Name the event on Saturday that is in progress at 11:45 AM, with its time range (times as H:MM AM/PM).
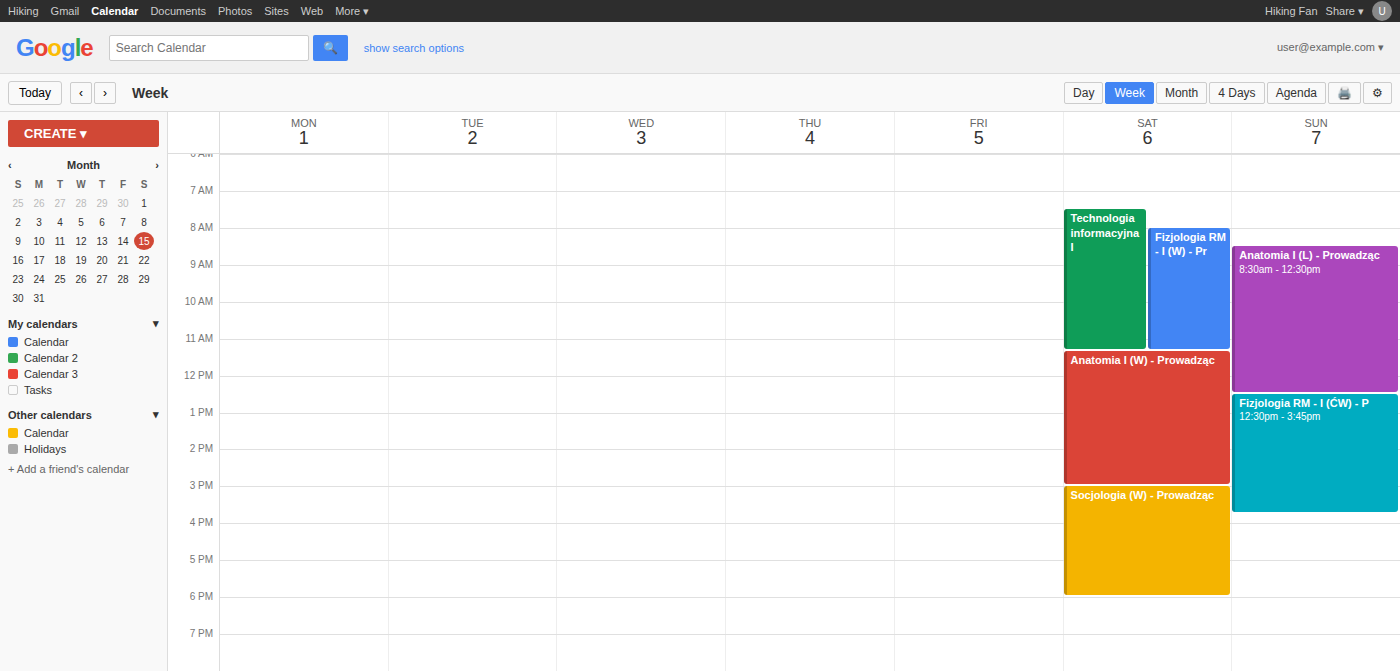
"Anatomia I (W) - Prowadząc", 11:20 AM to 3:00 PM